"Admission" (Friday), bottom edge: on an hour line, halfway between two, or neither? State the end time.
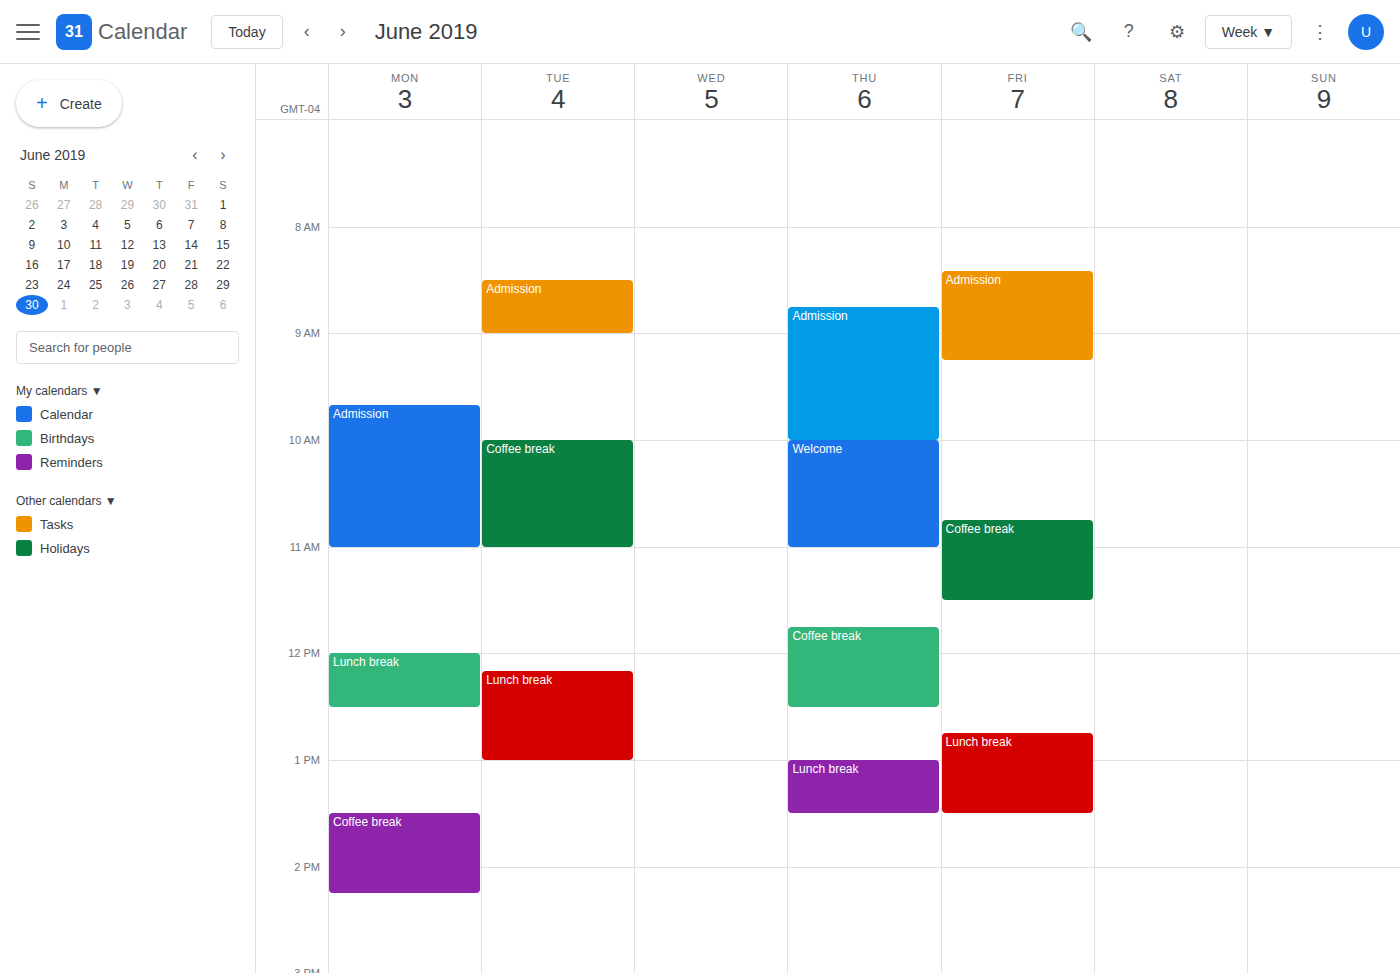
9:15 AM -- neither: a quarter of the way from the 9 AM line to the 10 AM line.